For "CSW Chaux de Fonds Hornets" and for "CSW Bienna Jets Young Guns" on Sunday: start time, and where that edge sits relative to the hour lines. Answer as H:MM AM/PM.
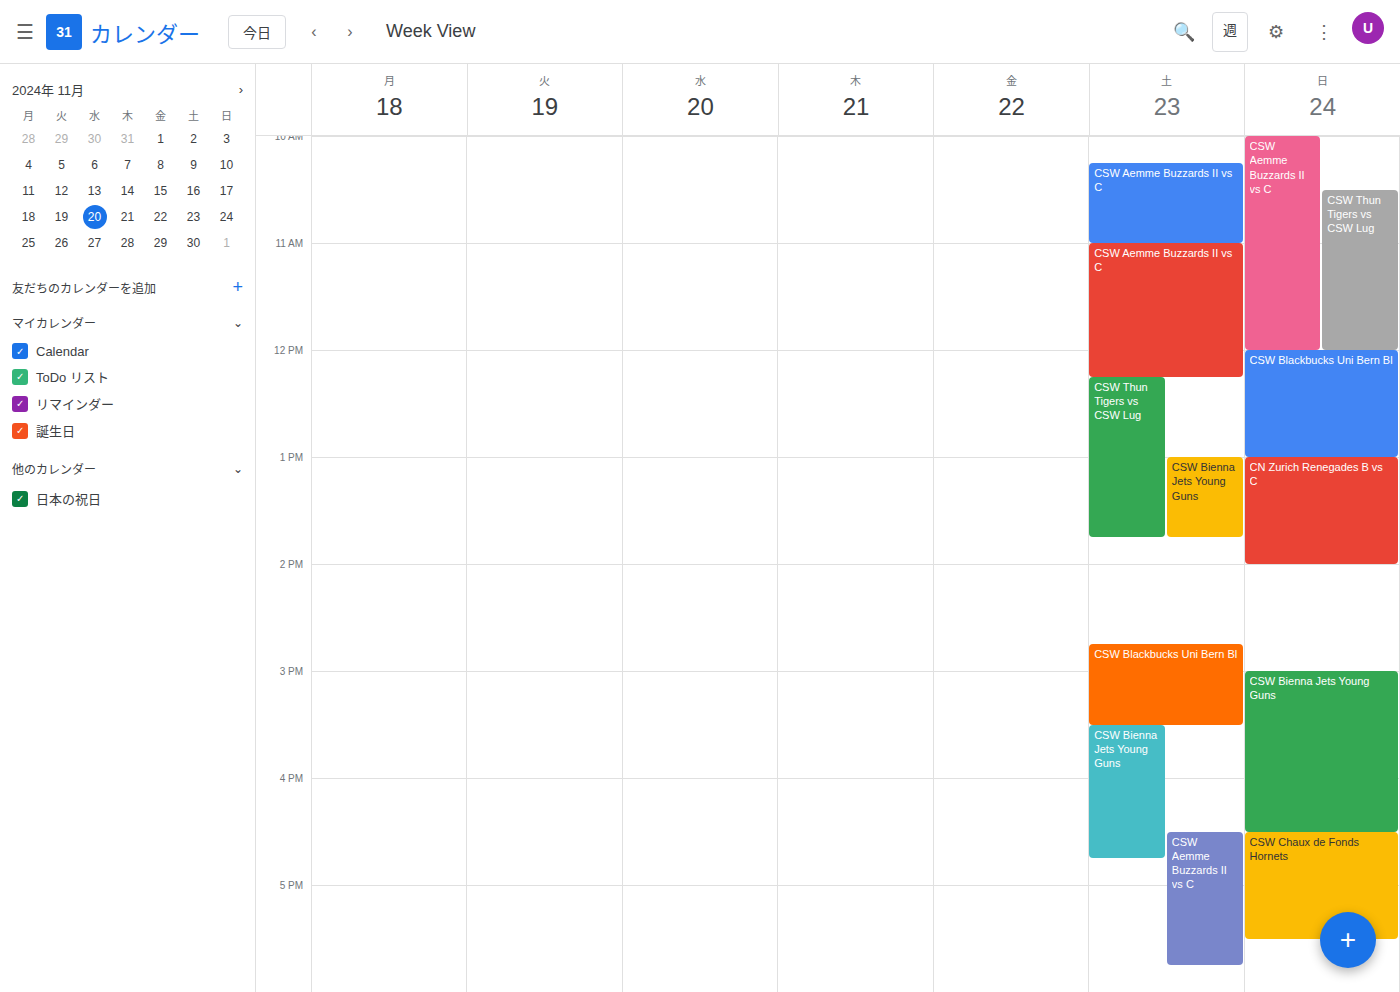
"CSW Chaux de Fonds Hornets": 4:30 PM, halfway between the 4 PM and 5 PM lines. "CSW Bienna Jets Young Guns": 3:00 PM, exactly on the 3 PM line.